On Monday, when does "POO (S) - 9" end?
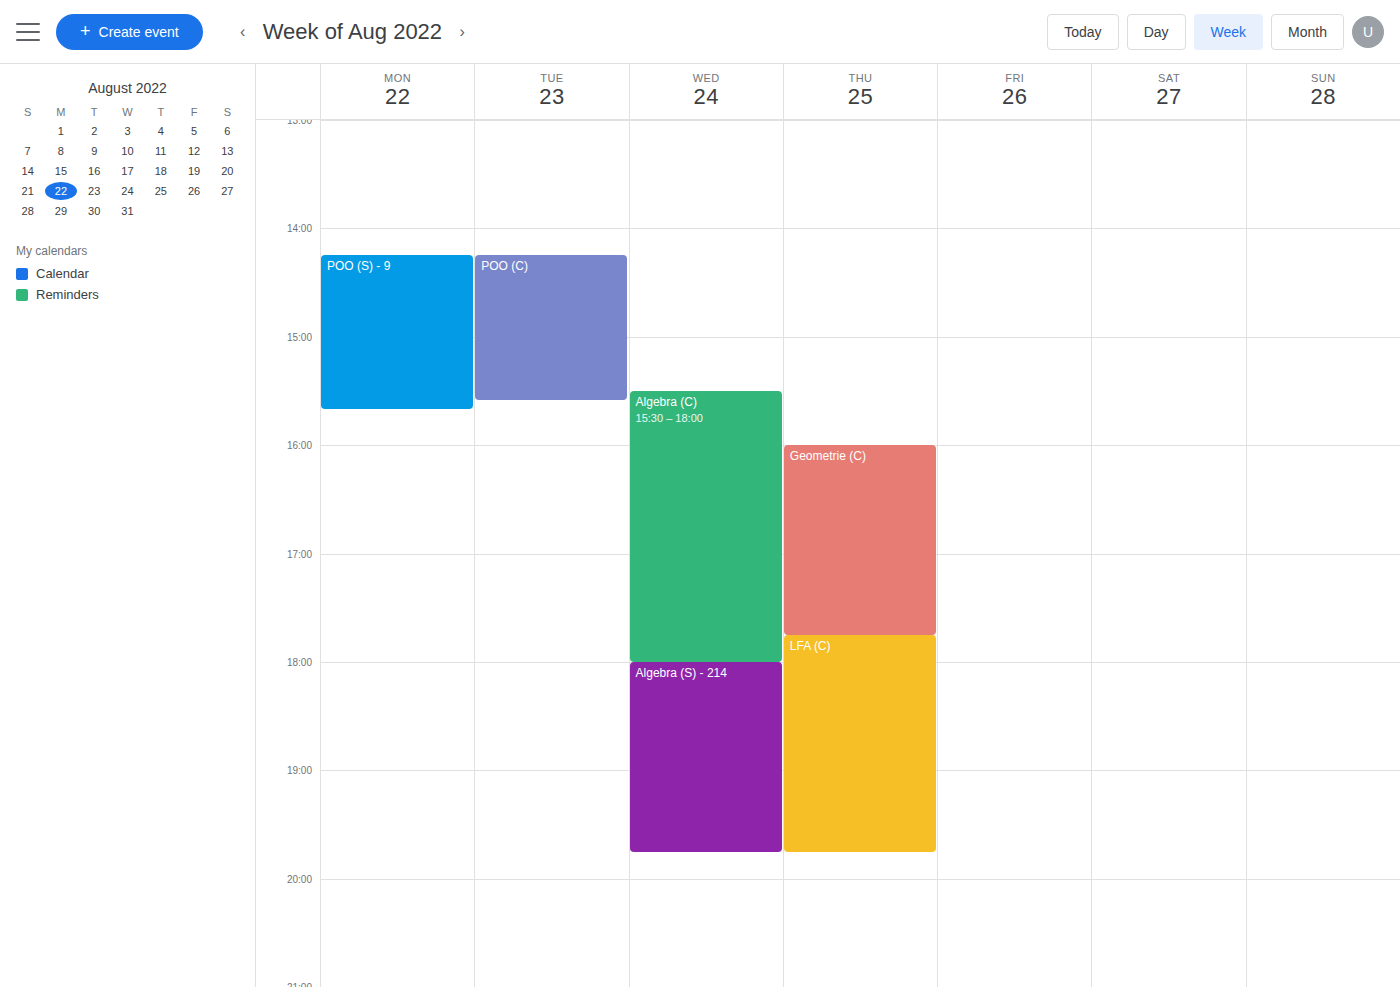
3:40 PM